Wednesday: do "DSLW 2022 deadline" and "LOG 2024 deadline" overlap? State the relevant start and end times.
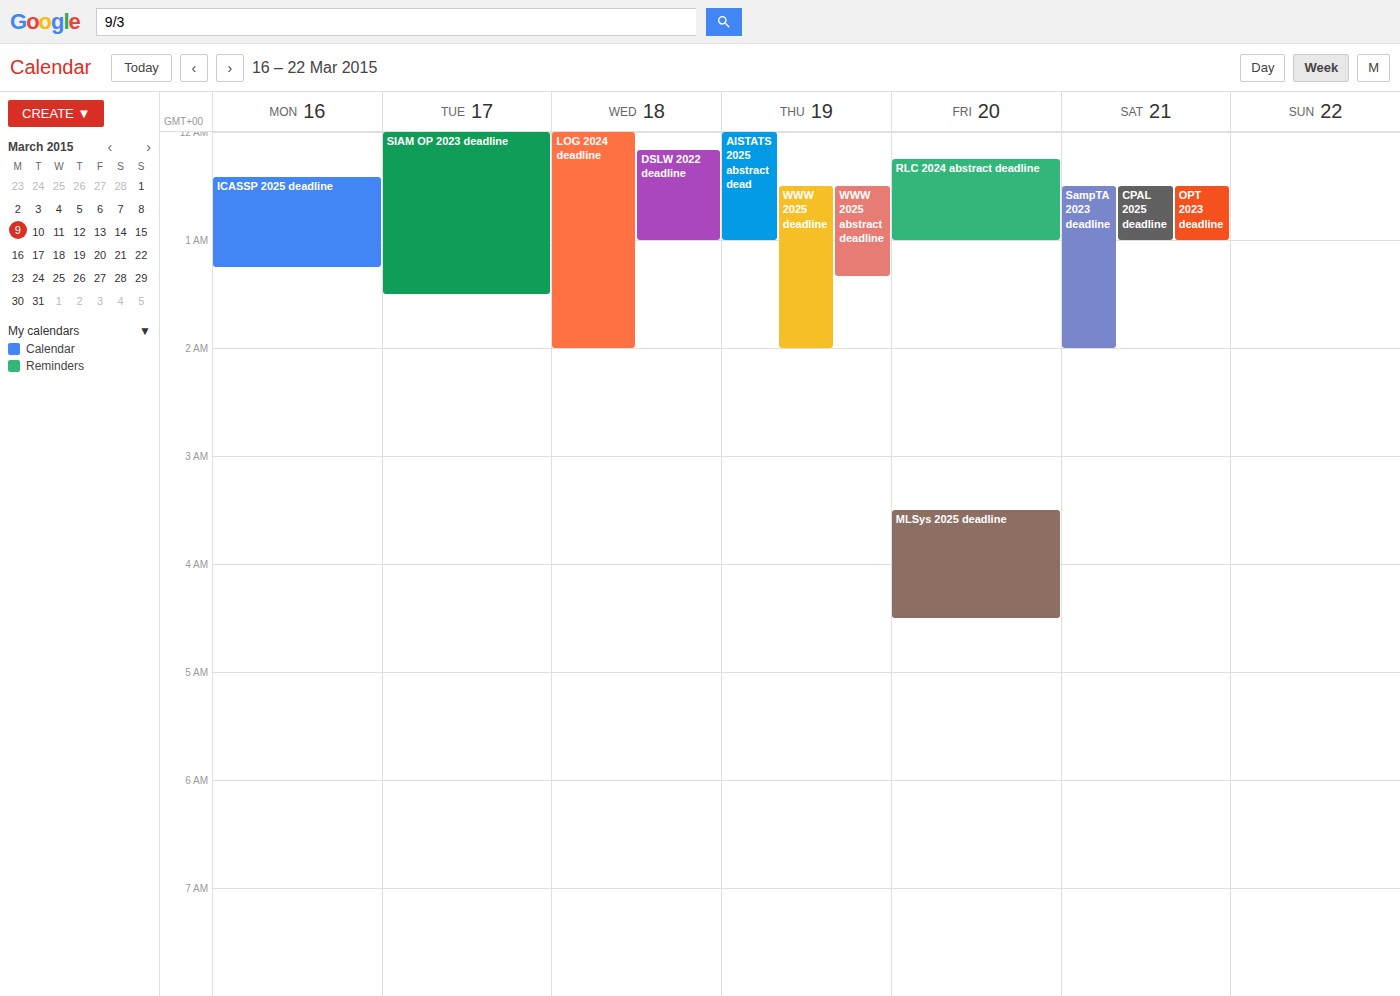
"DSLW 2022 deadline" runs 12:10 AM to 1:00 AM, inside "LOG 2024 deadline" -- they overlap.